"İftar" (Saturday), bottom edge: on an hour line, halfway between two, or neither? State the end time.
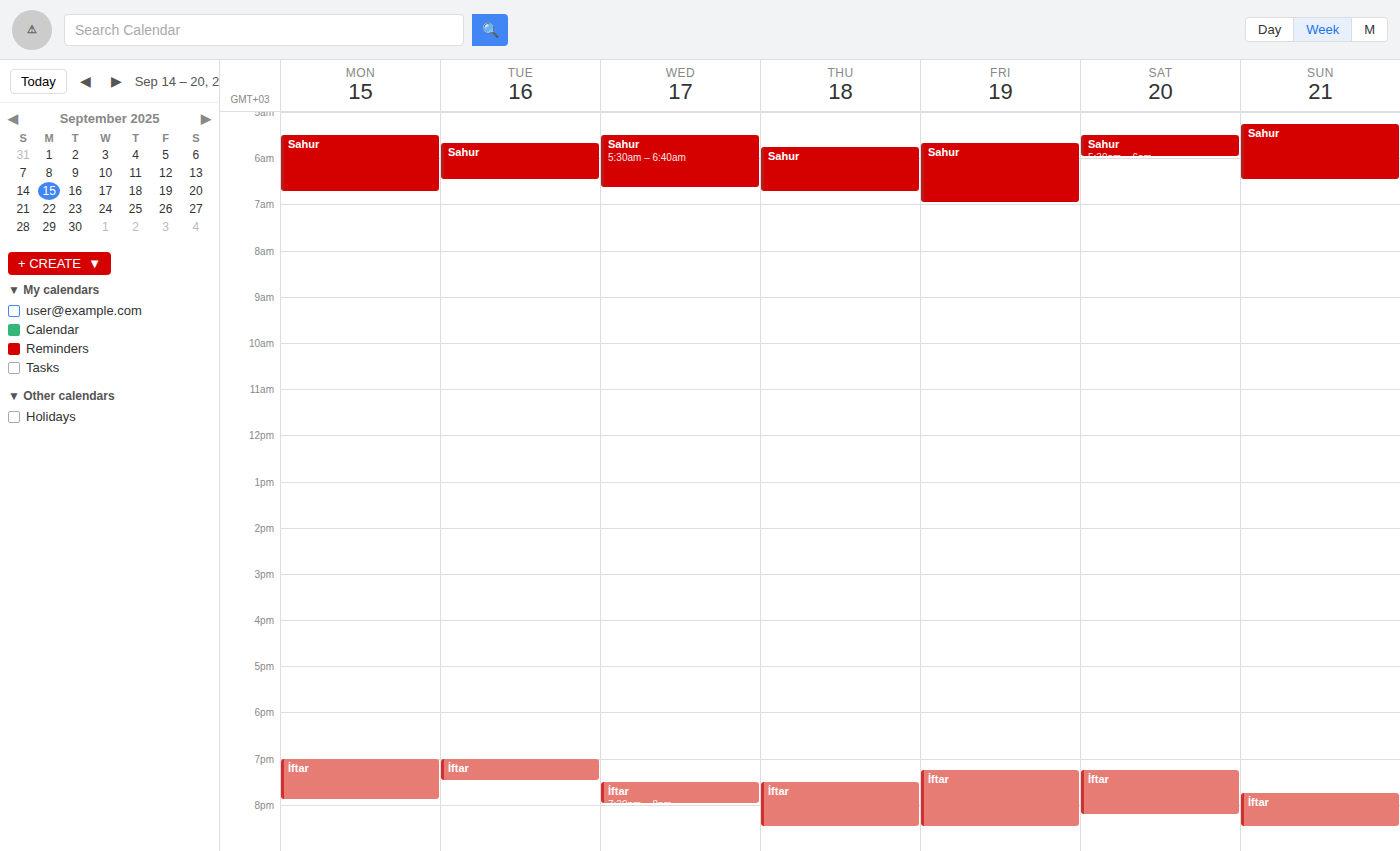
8:15 PM -- neither: a quarter of the way from the 8 PM line to the 9 PM line.